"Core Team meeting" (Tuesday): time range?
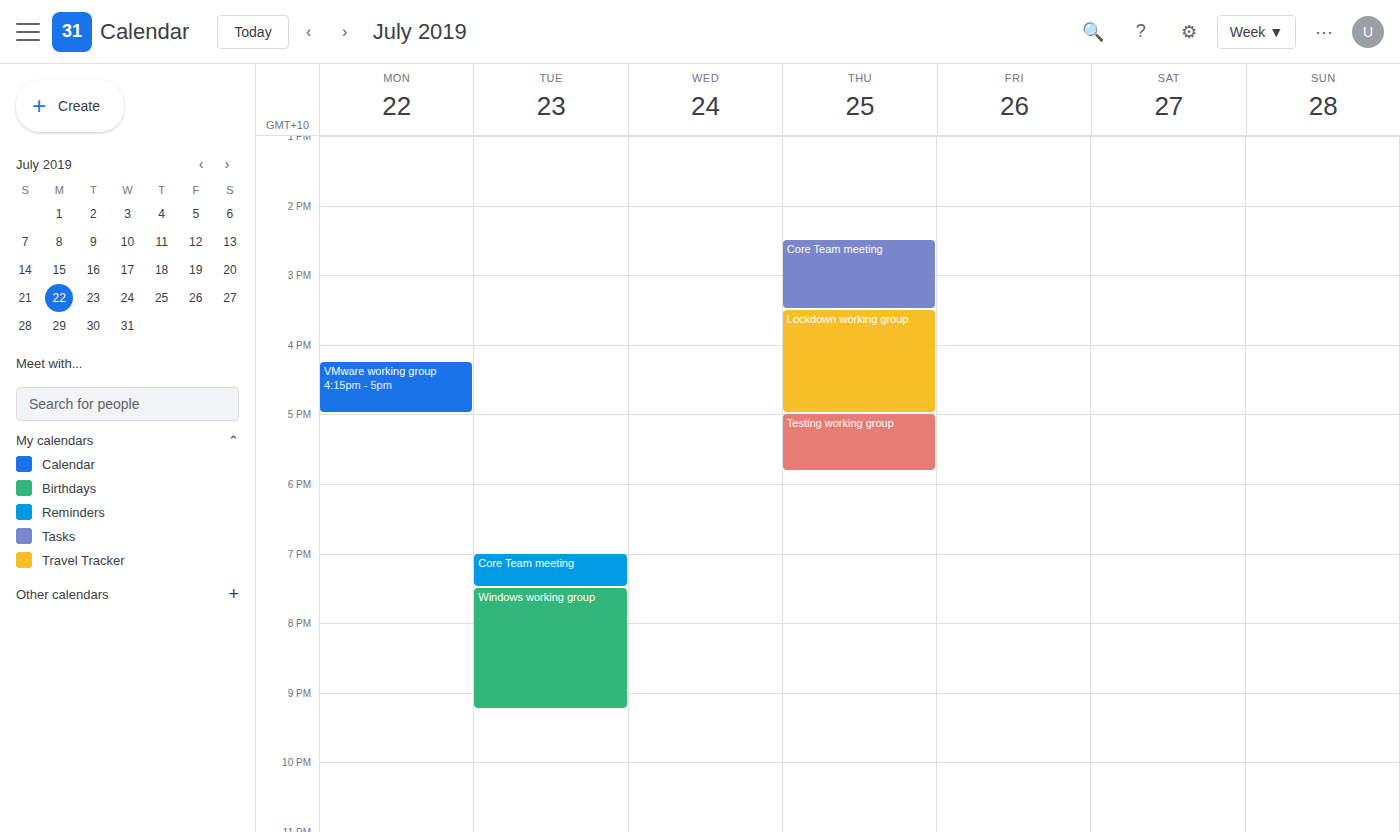
7:00 PM to 7:30 PM